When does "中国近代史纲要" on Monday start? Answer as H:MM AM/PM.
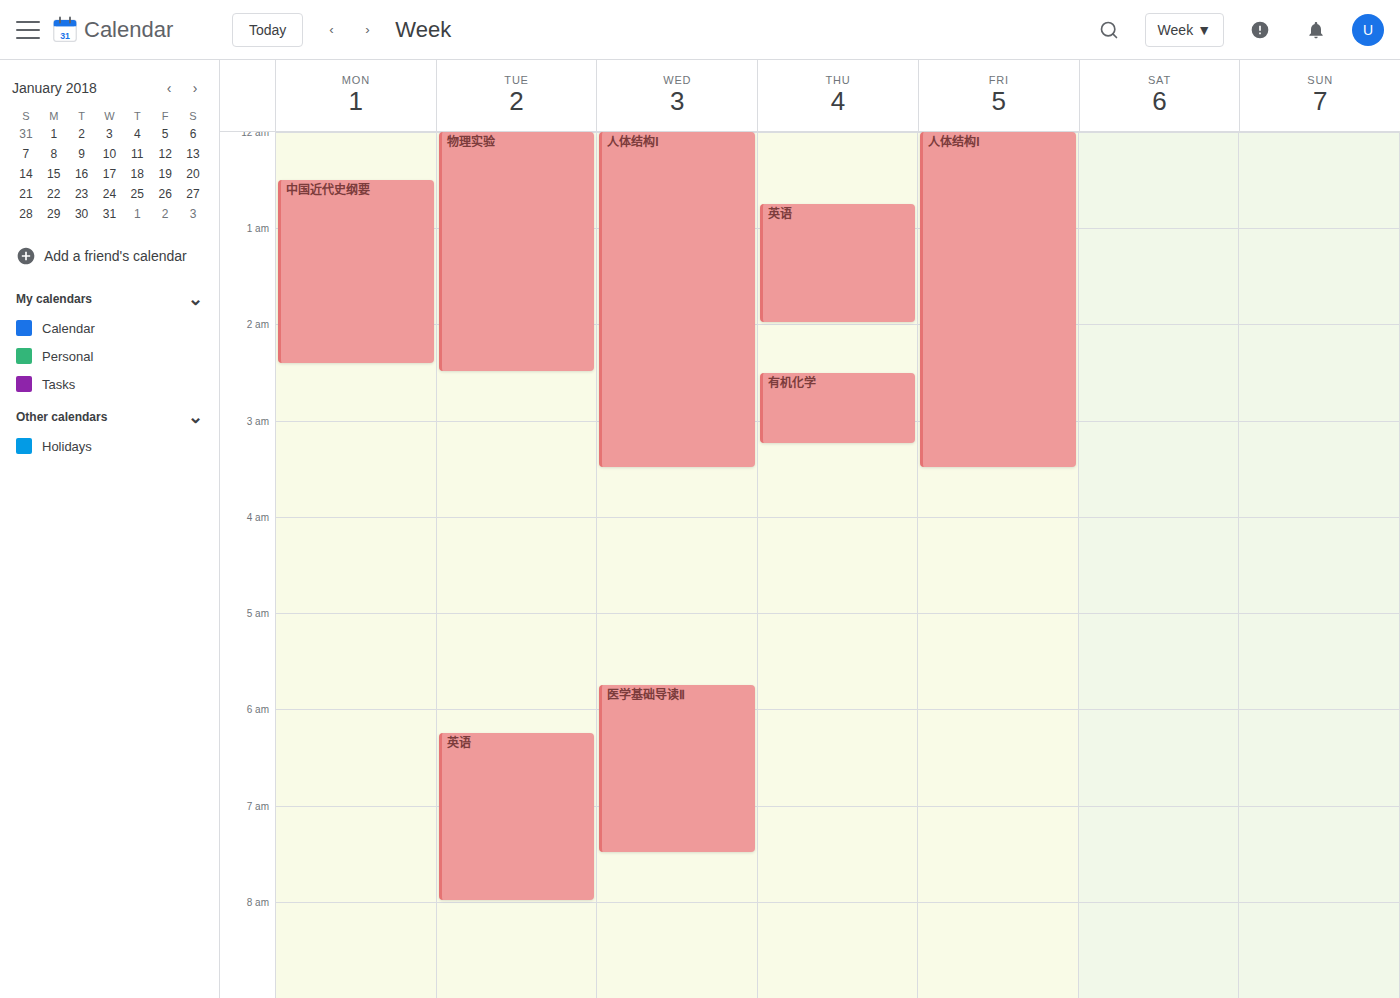
12:30 AM